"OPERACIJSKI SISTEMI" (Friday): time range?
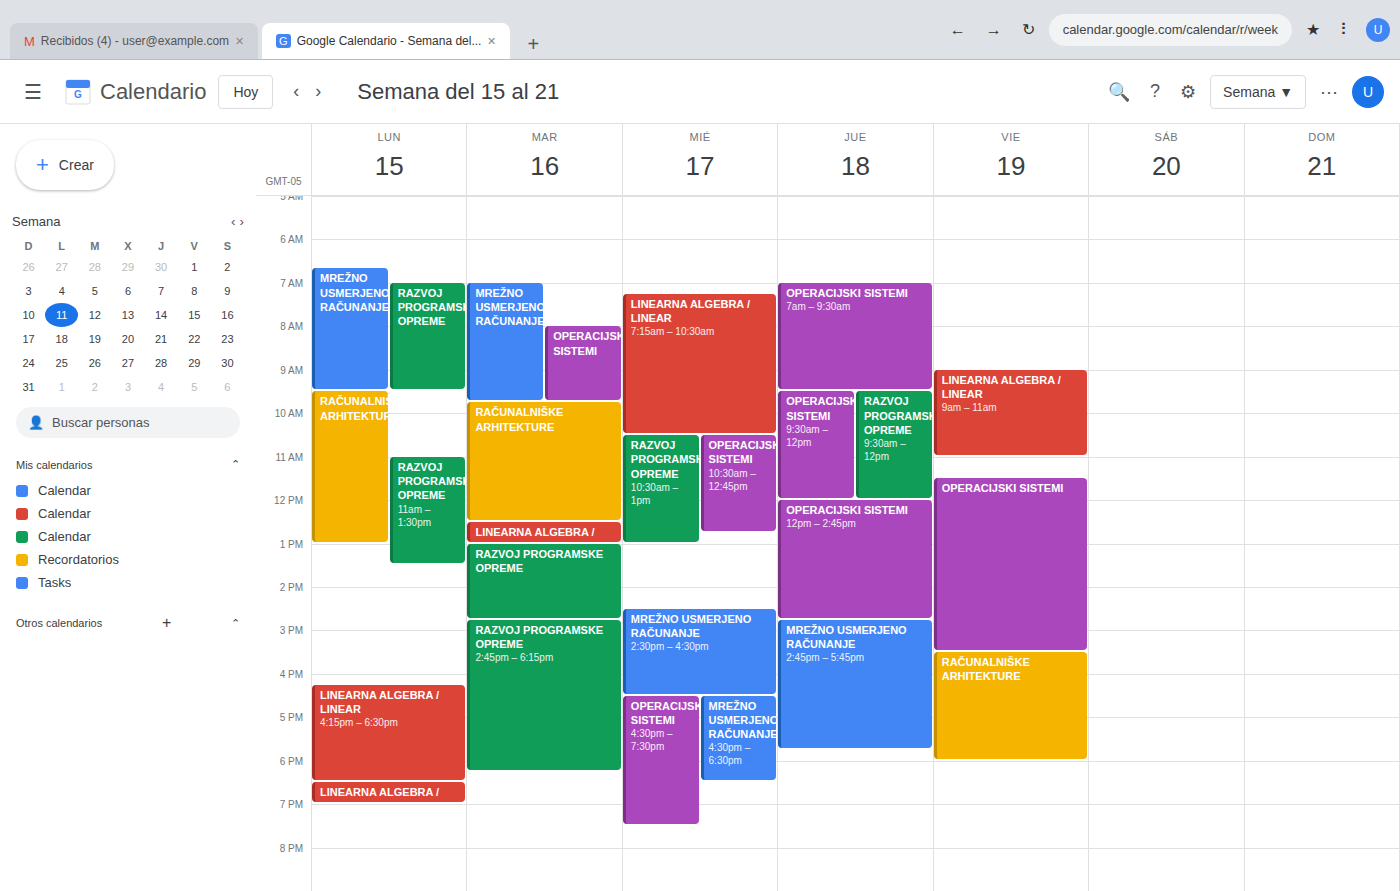
11:30 to 15:30